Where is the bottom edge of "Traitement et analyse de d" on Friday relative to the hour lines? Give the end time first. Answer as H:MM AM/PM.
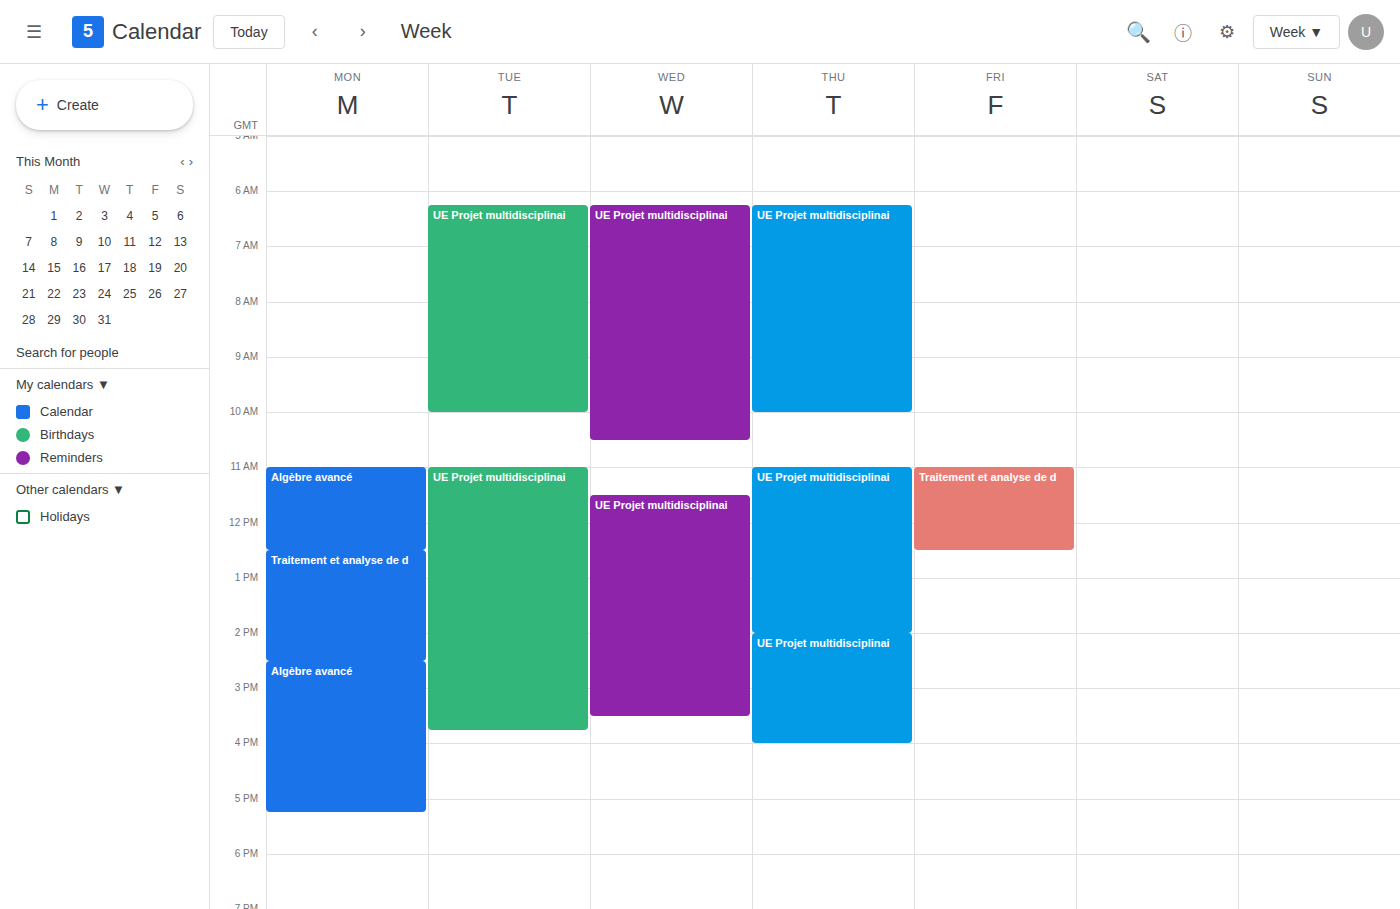
12:30 PM -- halfway between the 12 PM and 1 PM lines.